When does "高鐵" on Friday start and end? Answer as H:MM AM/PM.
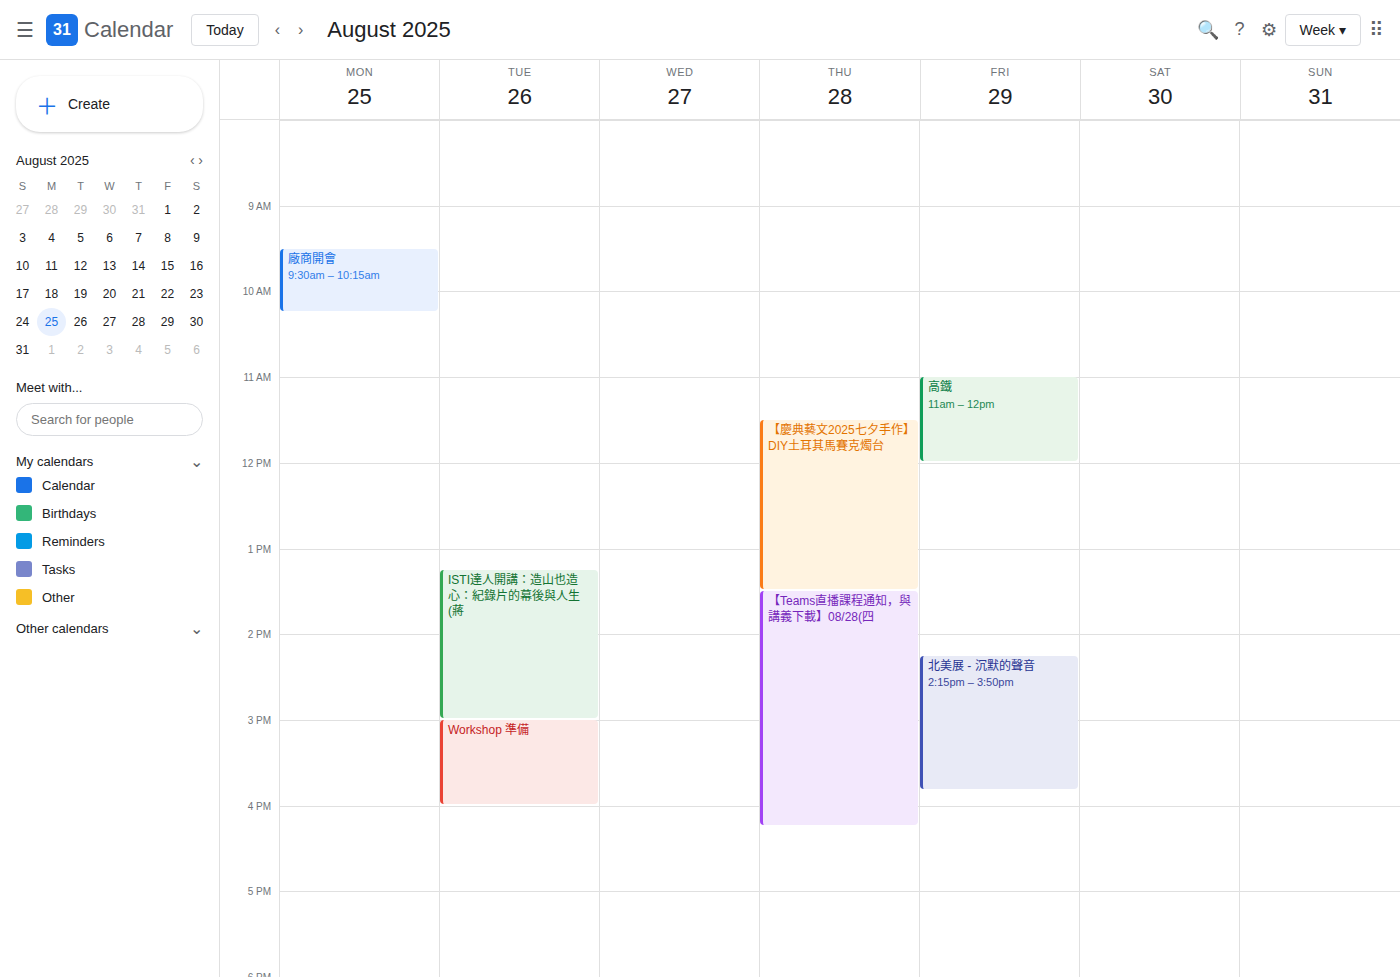
11:00 AM to 12:00 PM